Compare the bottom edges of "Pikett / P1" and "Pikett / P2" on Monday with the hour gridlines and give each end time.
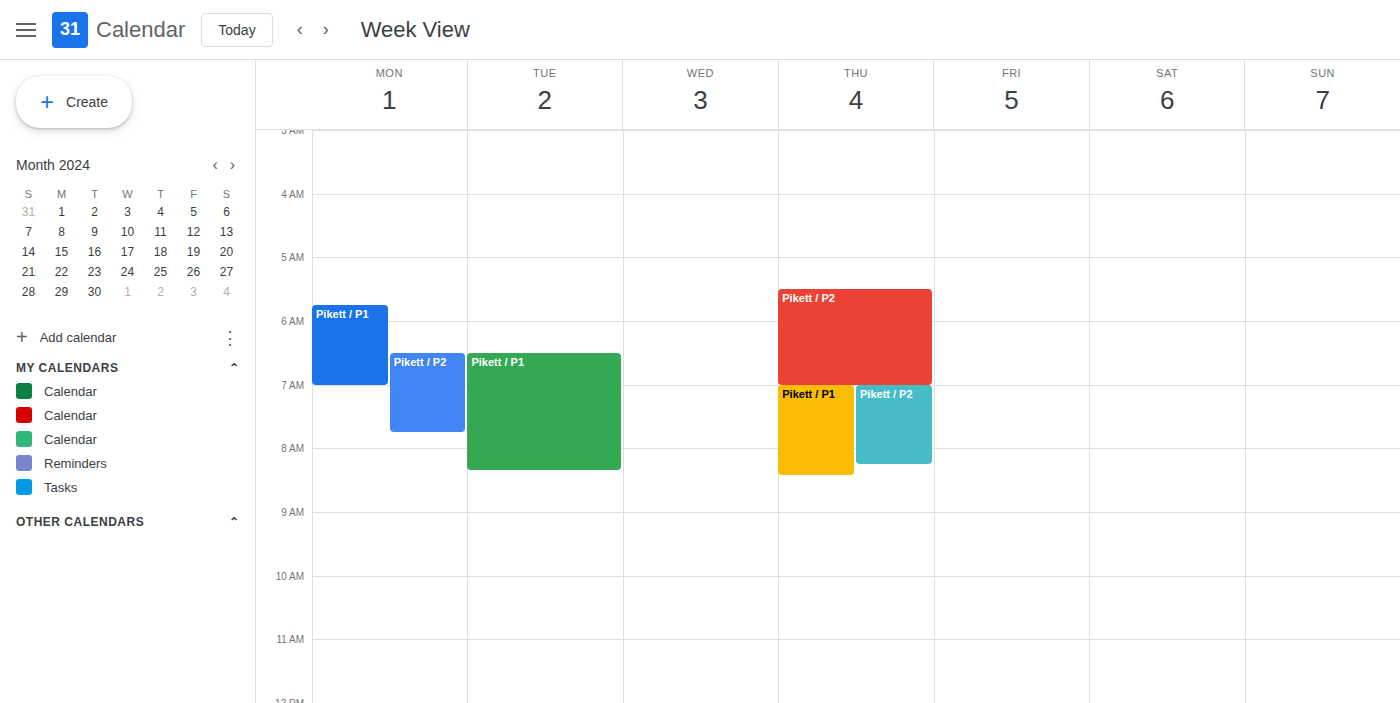
"Pikett / P1": 7:00 AM, exactly on the 7 AM line. "Pikett / P2": 7:45 AM, neither: three quarters of the way from the 7 AM line to the 8 AM line.